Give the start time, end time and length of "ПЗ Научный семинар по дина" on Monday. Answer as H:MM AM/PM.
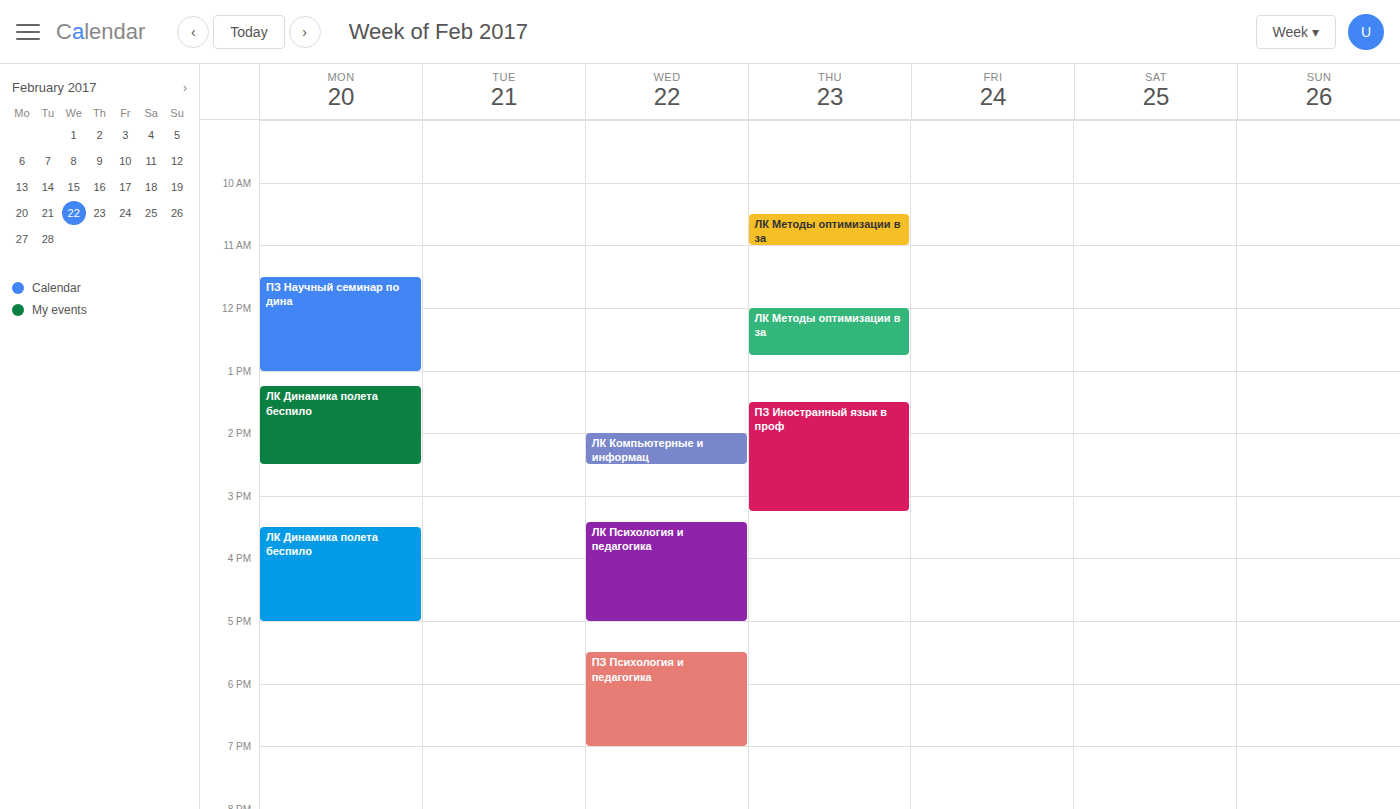
11:30 AM to 1:00 PM, 1 hour 30 minutes